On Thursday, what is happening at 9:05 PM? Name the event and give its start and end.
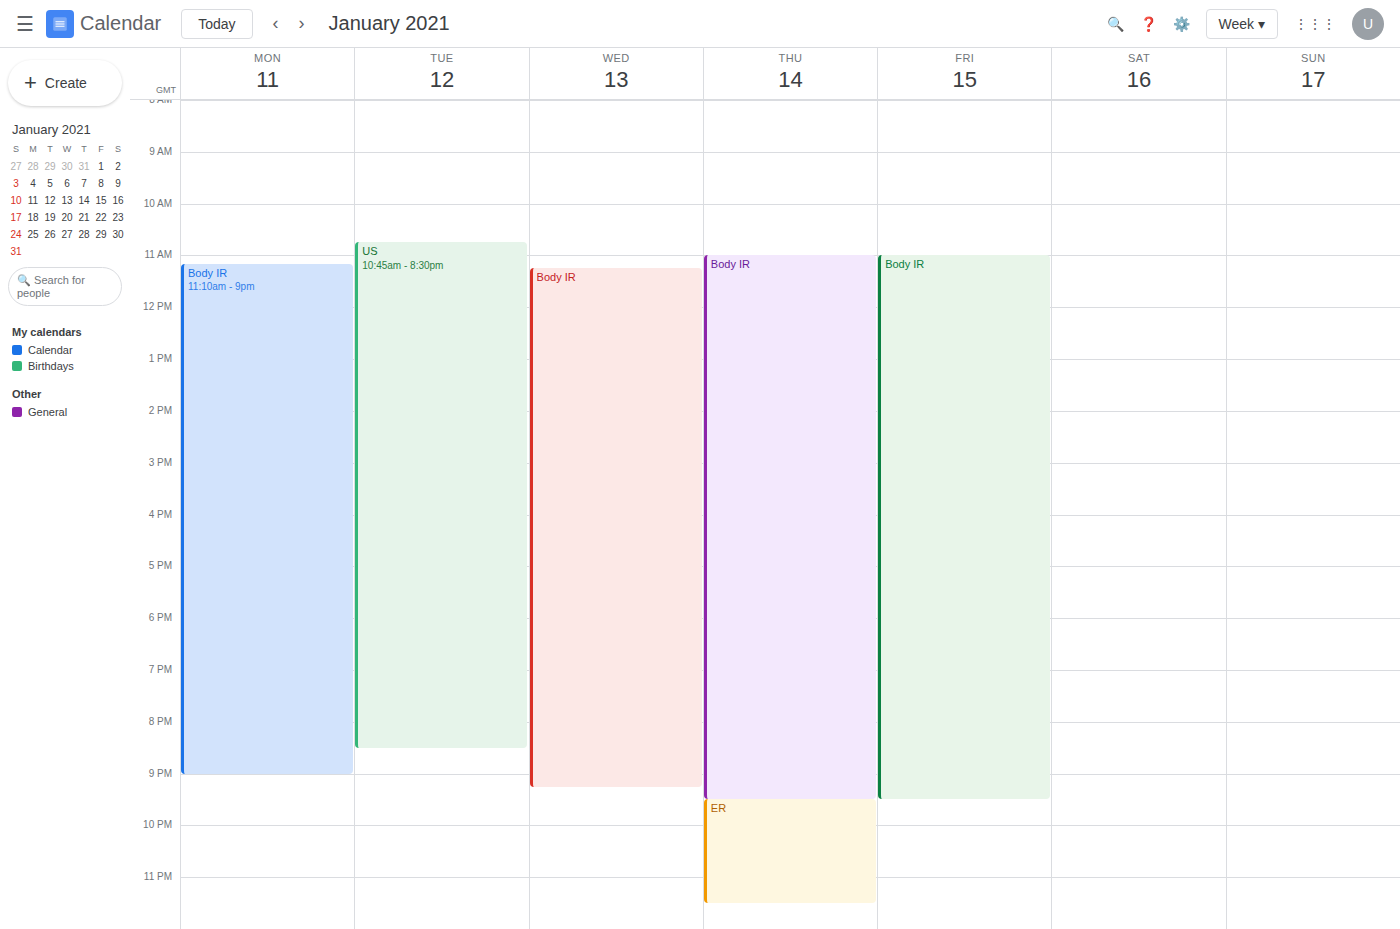
"Body IR", 11:00 AM to 9:30 PM